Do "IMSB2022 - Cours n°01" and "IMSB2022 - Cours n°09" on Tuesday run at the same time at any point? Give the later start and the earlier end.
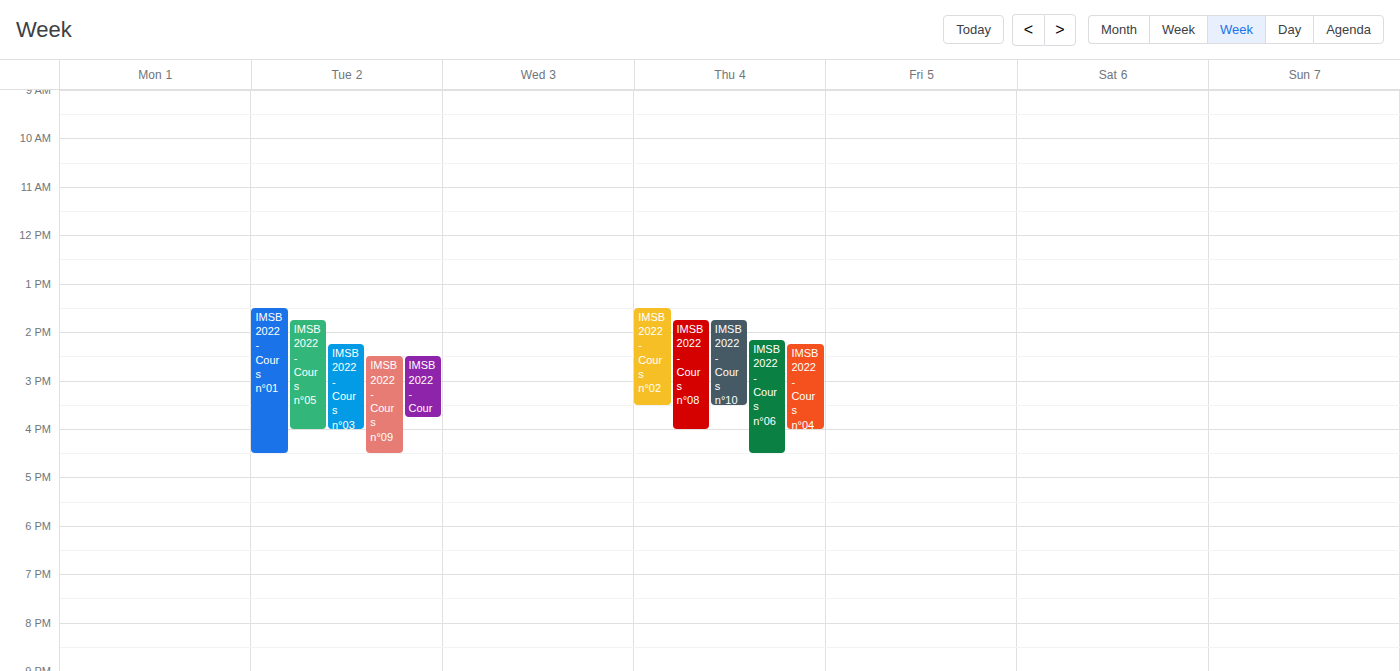
"IMSB2022 - Cours n°09" starts at 2:30 PM, before "IMSB2022 - Cours n°01" ends at 4:30 PM -- they overlap.